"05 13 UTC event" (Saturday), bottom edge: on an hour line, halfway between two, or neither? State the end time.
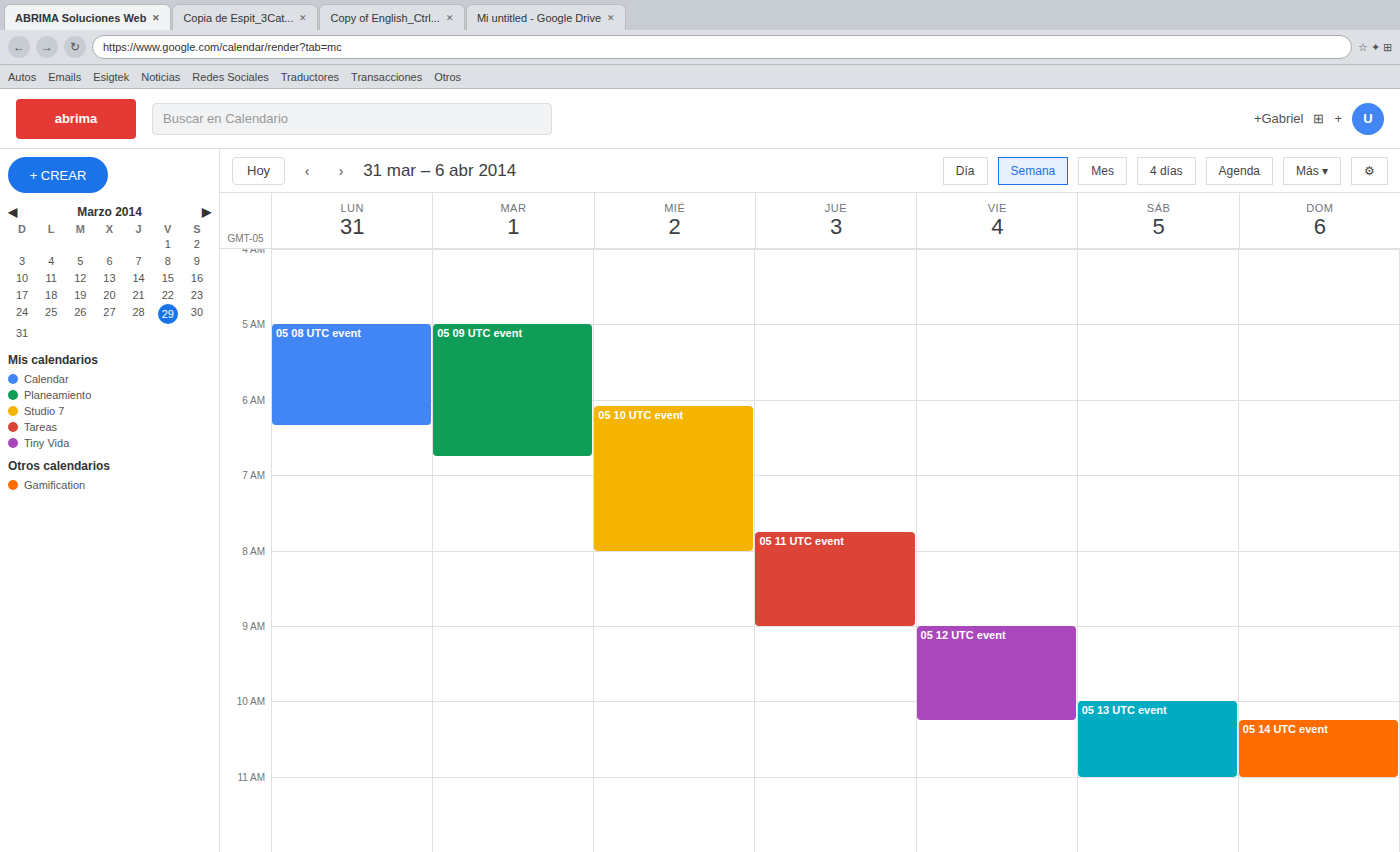
11:00 AM -- exactly on the 11 AM line.